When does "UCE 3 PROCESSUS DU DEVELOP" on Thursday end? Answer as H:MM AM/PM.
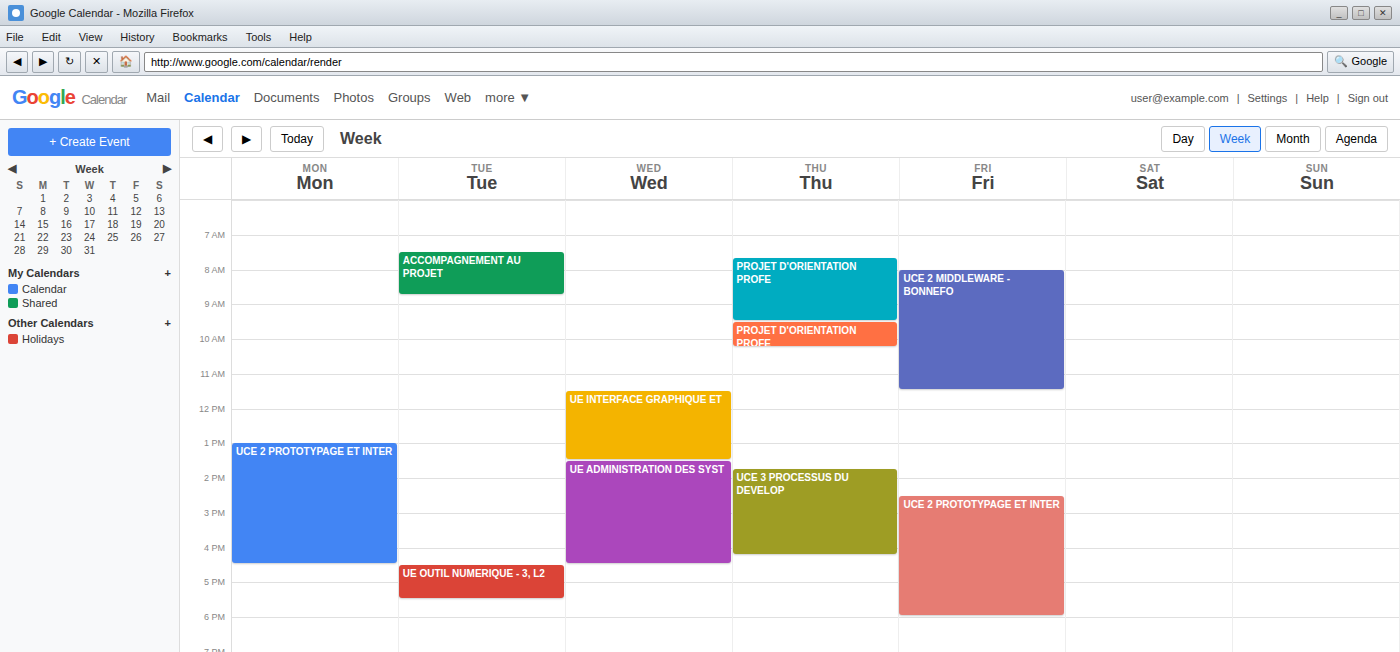
4:15 PM